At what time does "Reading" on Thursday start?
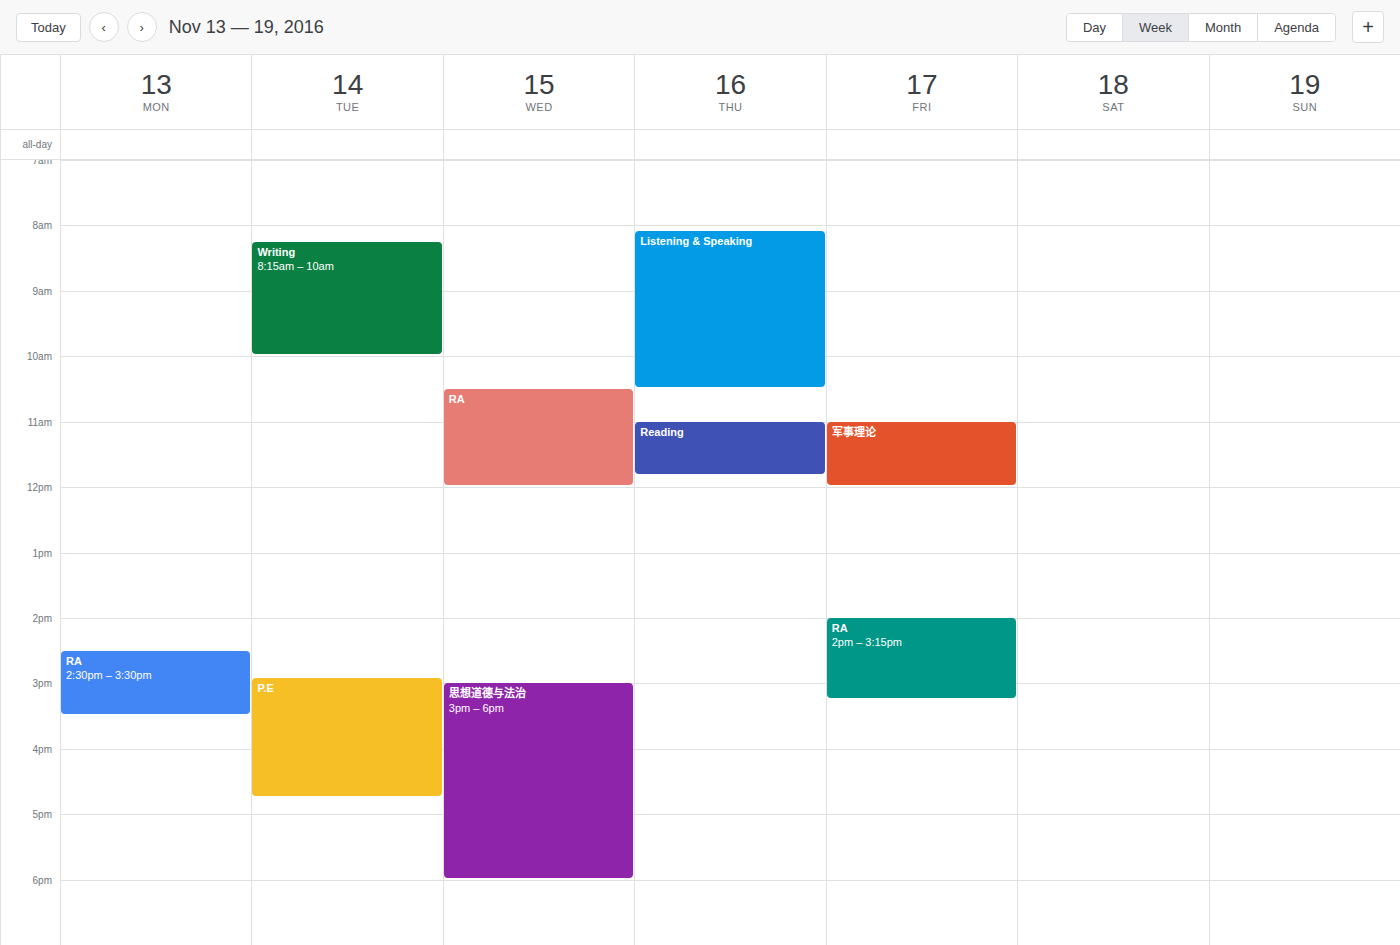
11:00 AM